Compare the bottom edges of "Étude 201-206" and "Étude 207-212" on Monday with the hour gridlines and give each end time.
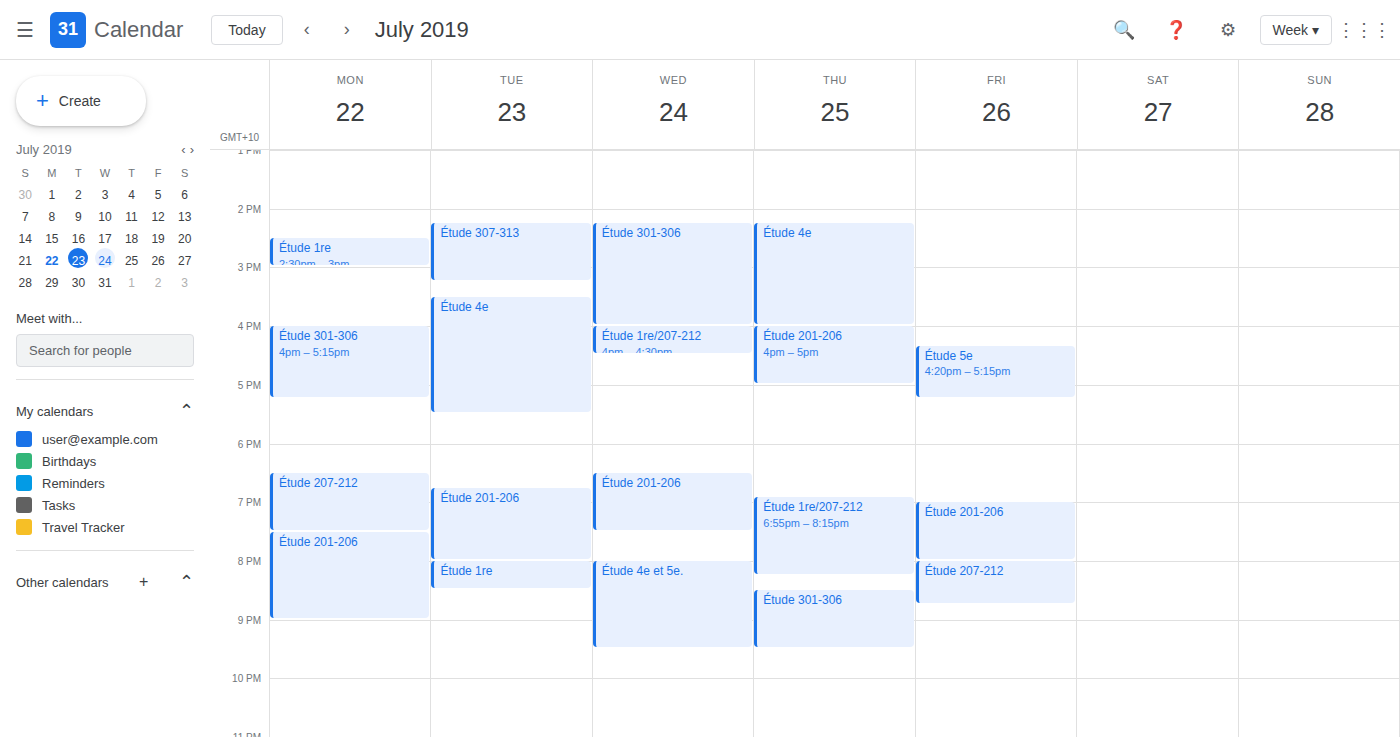
"Étude 201-206": 9:00 PM, exactly on the 9 PM line. "Étude 207-212": 7:30 PM, halfway between the 7 PM and 8 PM lines.